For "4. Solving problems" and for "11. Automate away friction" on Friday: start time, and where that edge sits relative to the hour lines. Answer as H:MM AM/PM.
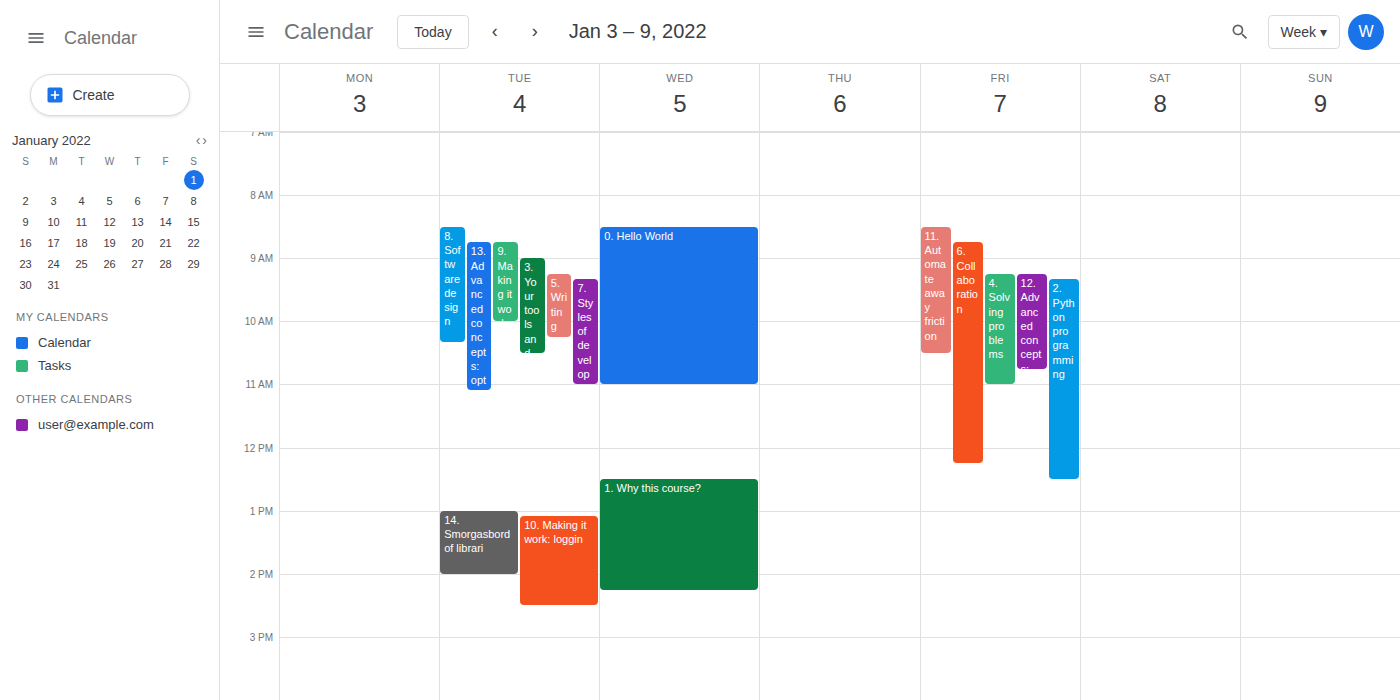
"4. Solving problems": 9:15 AM, neither: a quarter of the way from the 9 AM line to the 10 AM line. "11. Automate away friction": 8:30 AM, halfway between the 8 AM and 9 AM lines.